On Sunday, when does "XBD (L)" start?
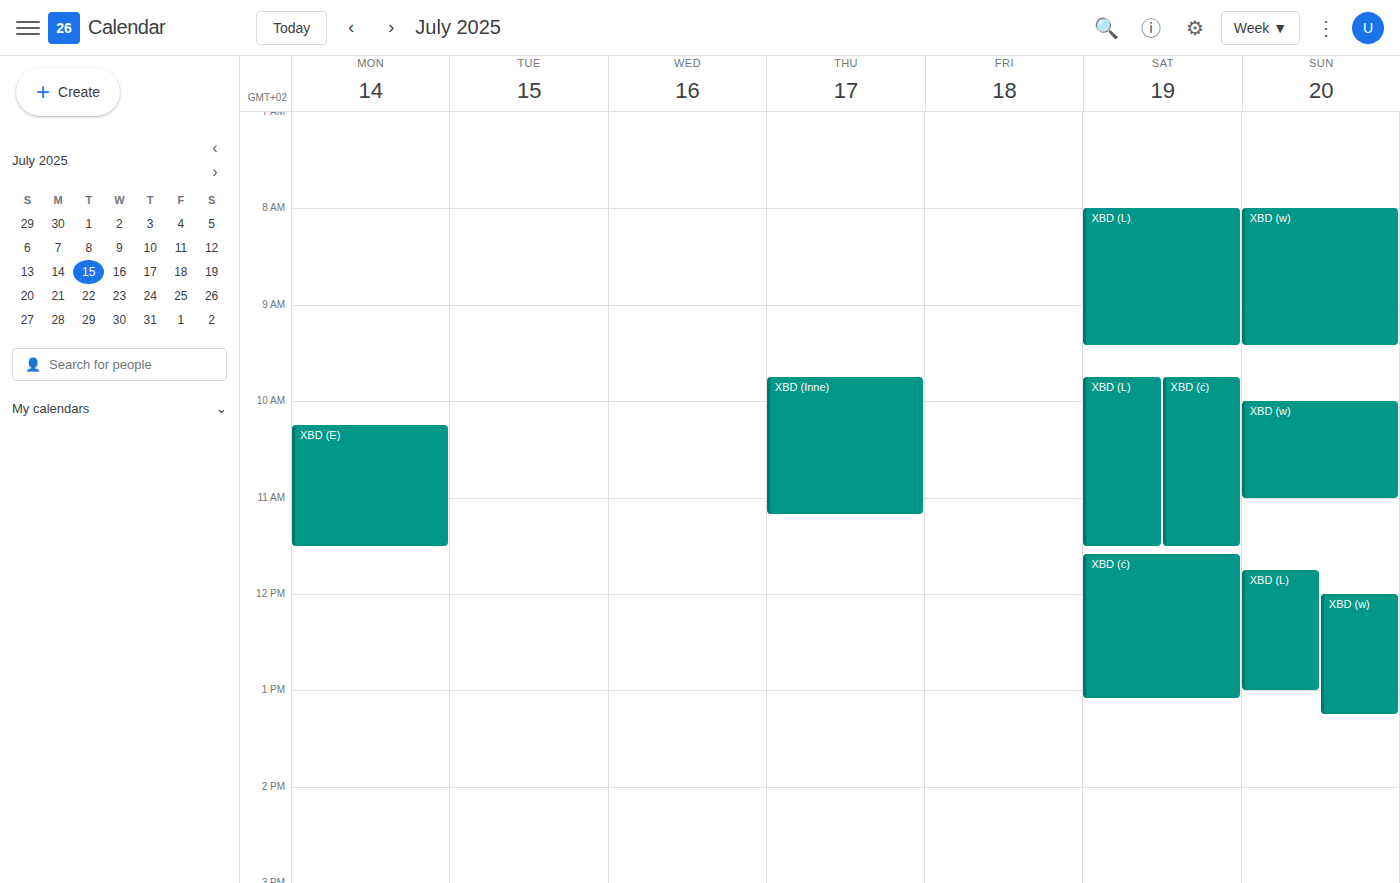
11:45 AM